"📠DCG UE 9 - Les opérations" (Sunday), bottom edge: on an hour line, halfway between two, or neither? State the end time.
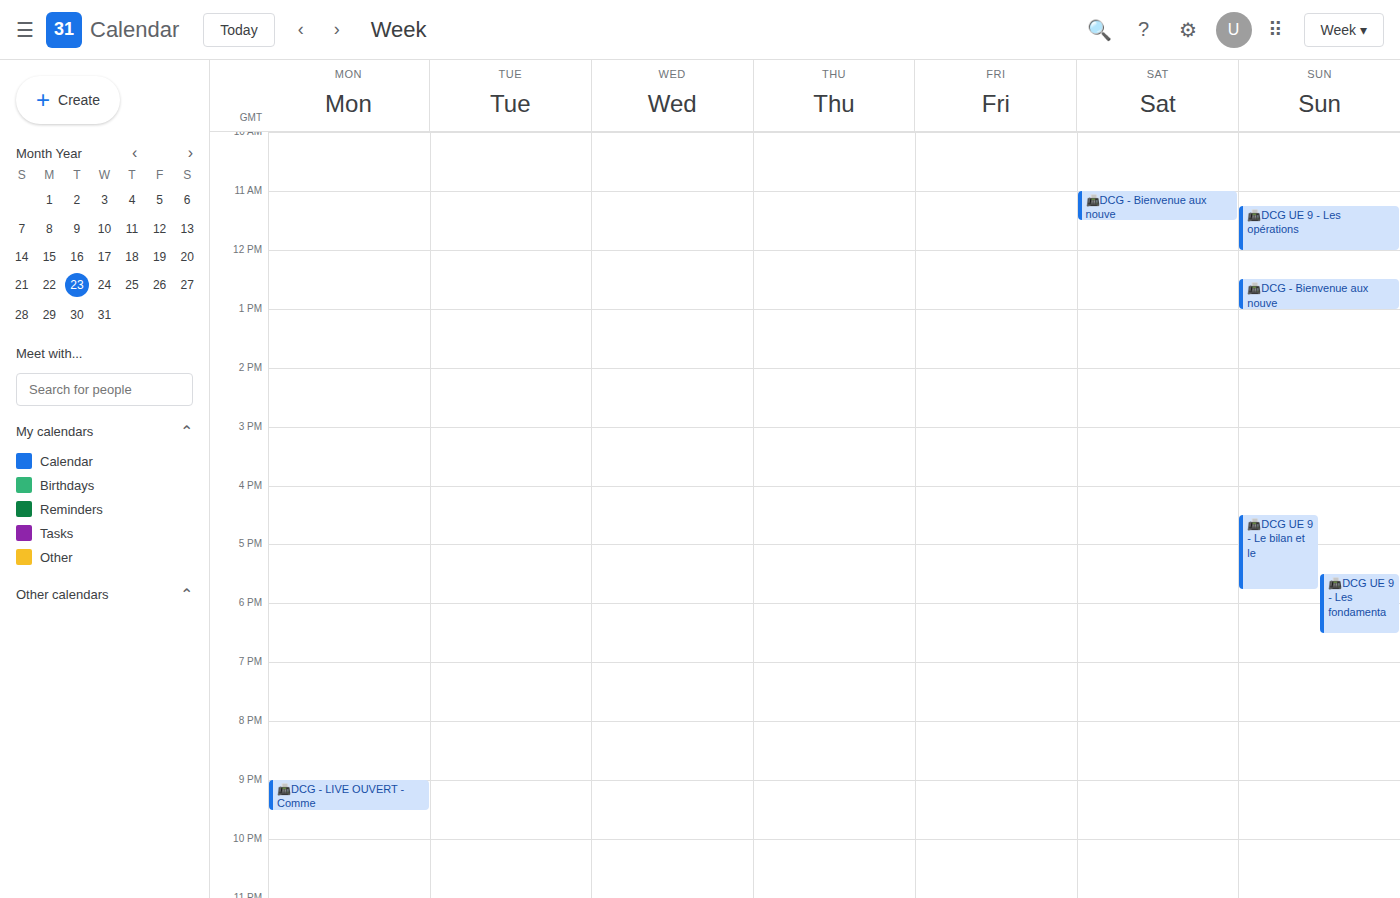
12:00 PM -- exactly on the 12 PM line.